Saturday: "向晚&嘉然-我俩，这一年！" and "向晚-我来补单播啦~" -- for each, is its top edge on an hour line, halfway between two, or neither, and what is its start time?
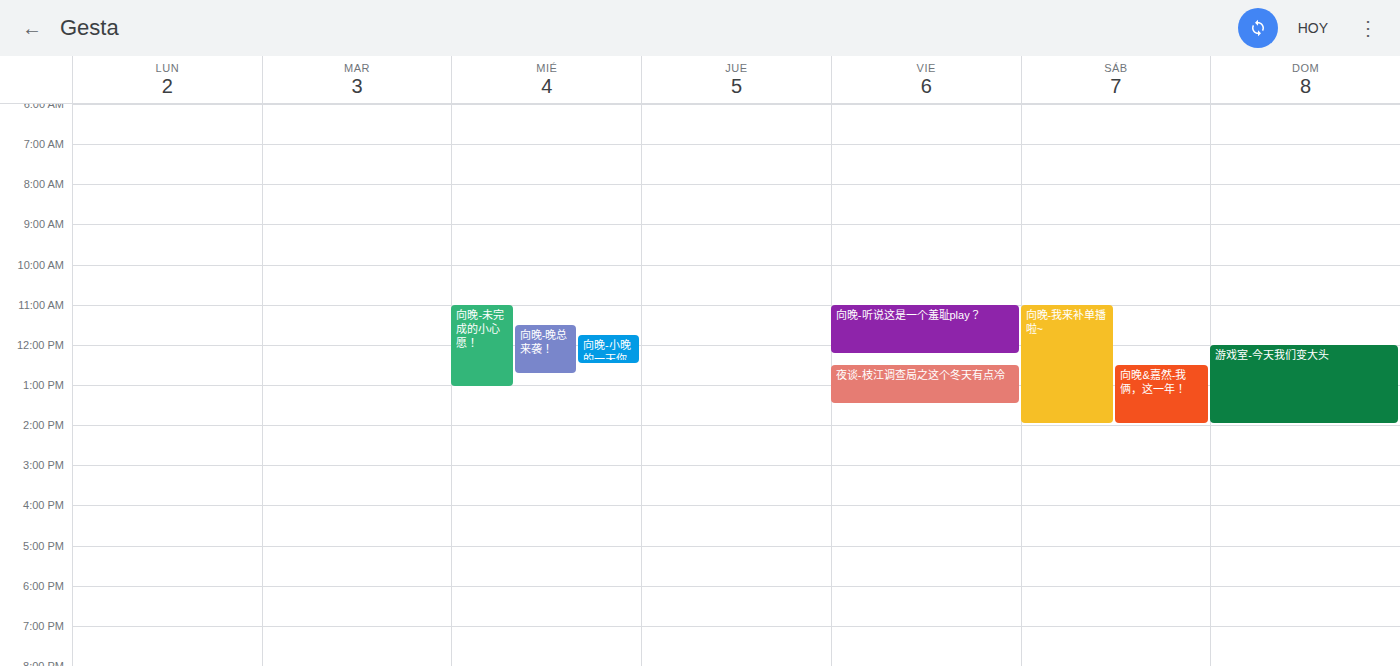
"向晚&嘉然-我俩，这一年！": 12:30 PM, halfway between the 12 PM and 1 PM lines. "向晚-我来补单播啦~": 11:00 AM, exactly on the 11 AM line.